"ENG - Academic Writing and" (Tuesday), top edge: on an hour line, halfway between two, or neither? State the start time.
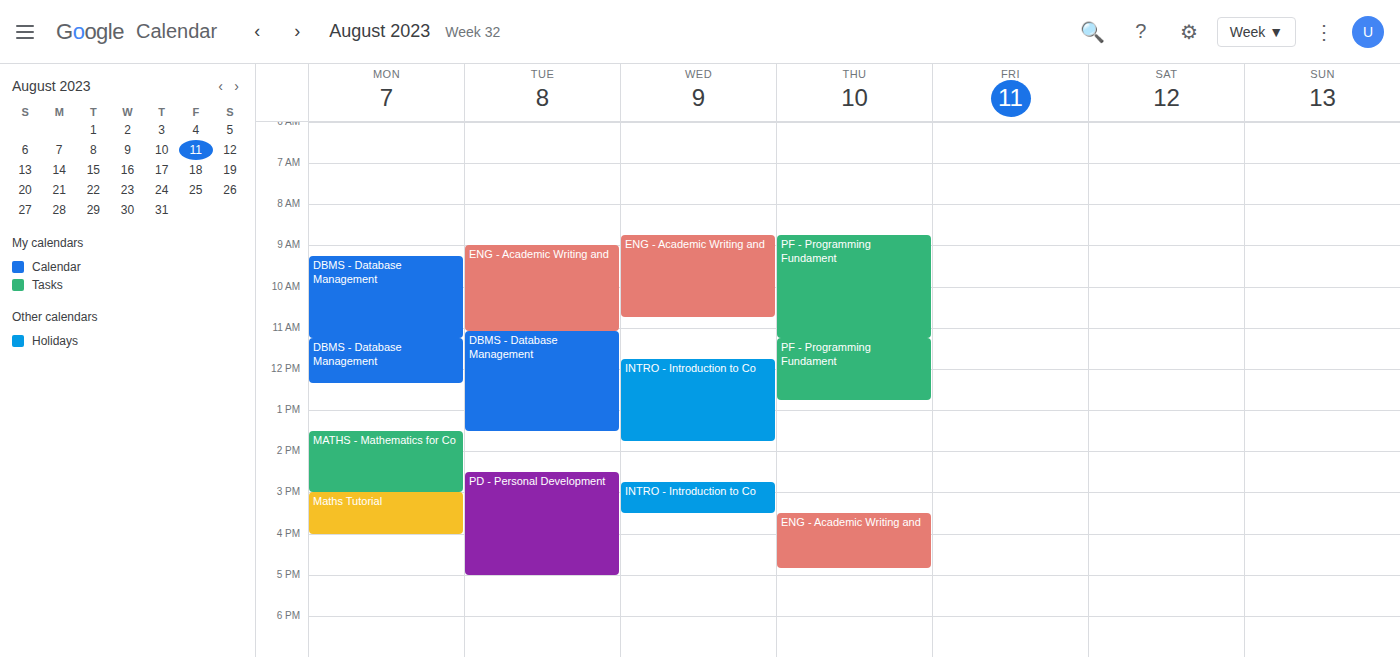
9:00 AM -- exactly on the 9 AM line.